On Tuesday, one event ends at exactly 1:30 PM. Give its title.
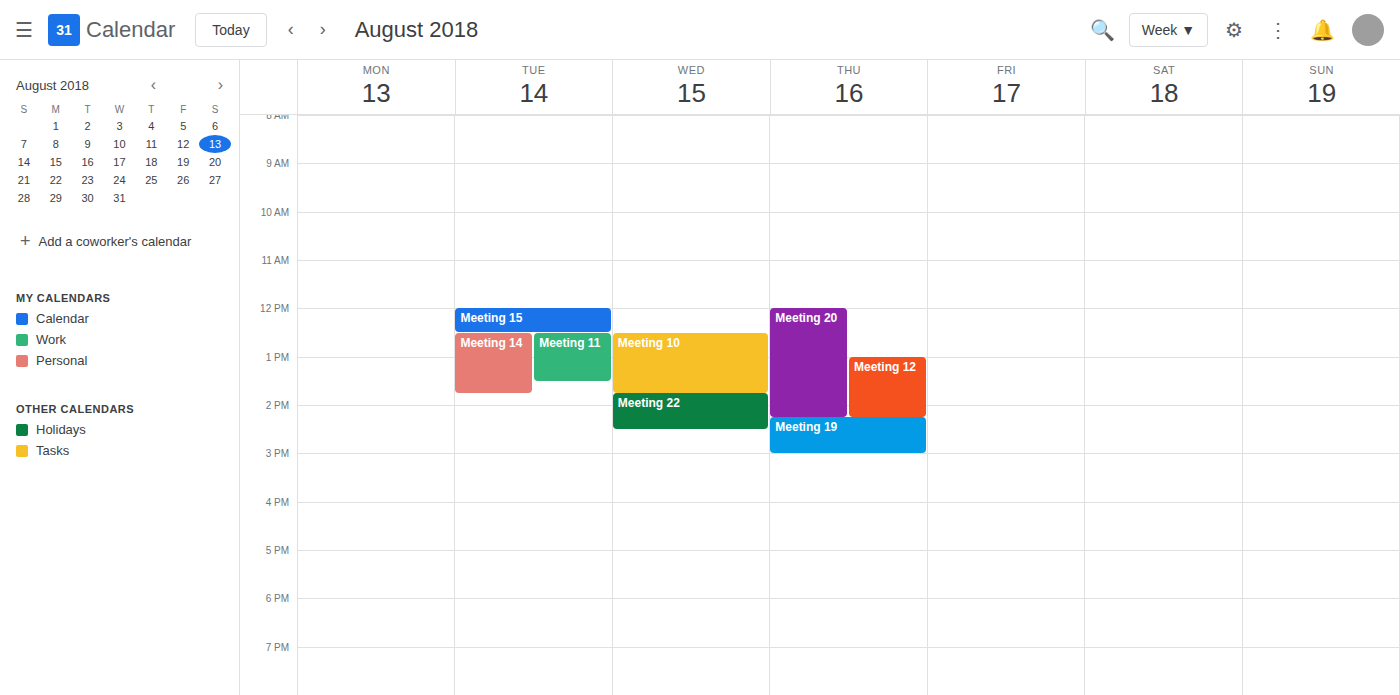
"Meeting 11"